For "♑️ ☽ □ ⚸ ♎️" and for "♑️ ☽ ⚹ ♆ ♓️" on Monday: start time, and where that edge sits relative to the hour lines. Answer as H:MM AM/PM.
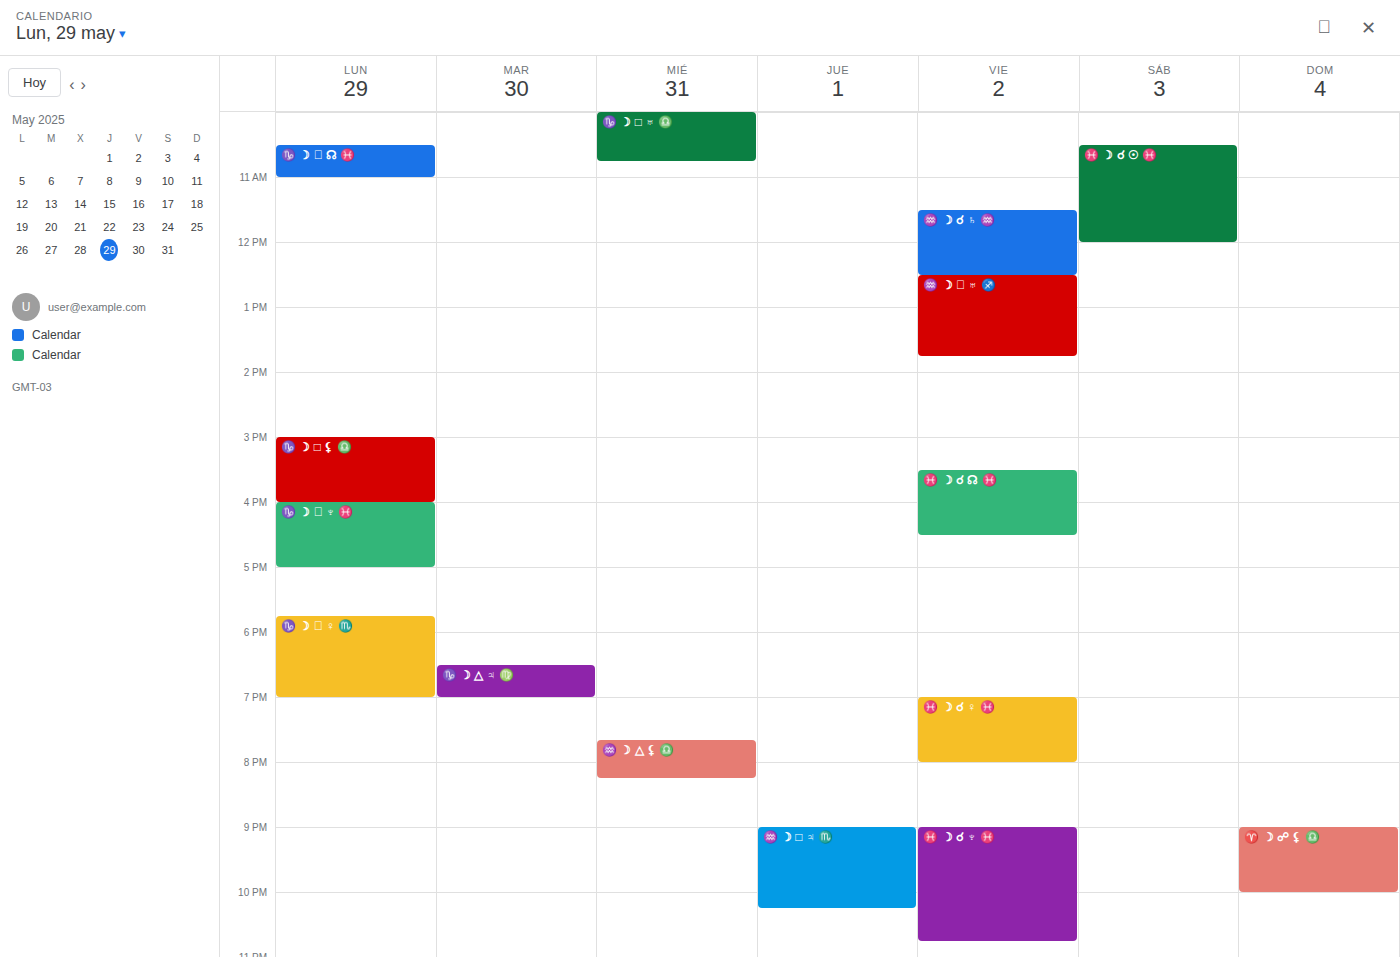
"♑️ ☽ □ ⚸ ♎️": 3:00 PM, exactly on the 3 PM line. "♑️ ☽ ⚹ ♆ ♓️": 4:00 PM, exactly on the 4 PM line.